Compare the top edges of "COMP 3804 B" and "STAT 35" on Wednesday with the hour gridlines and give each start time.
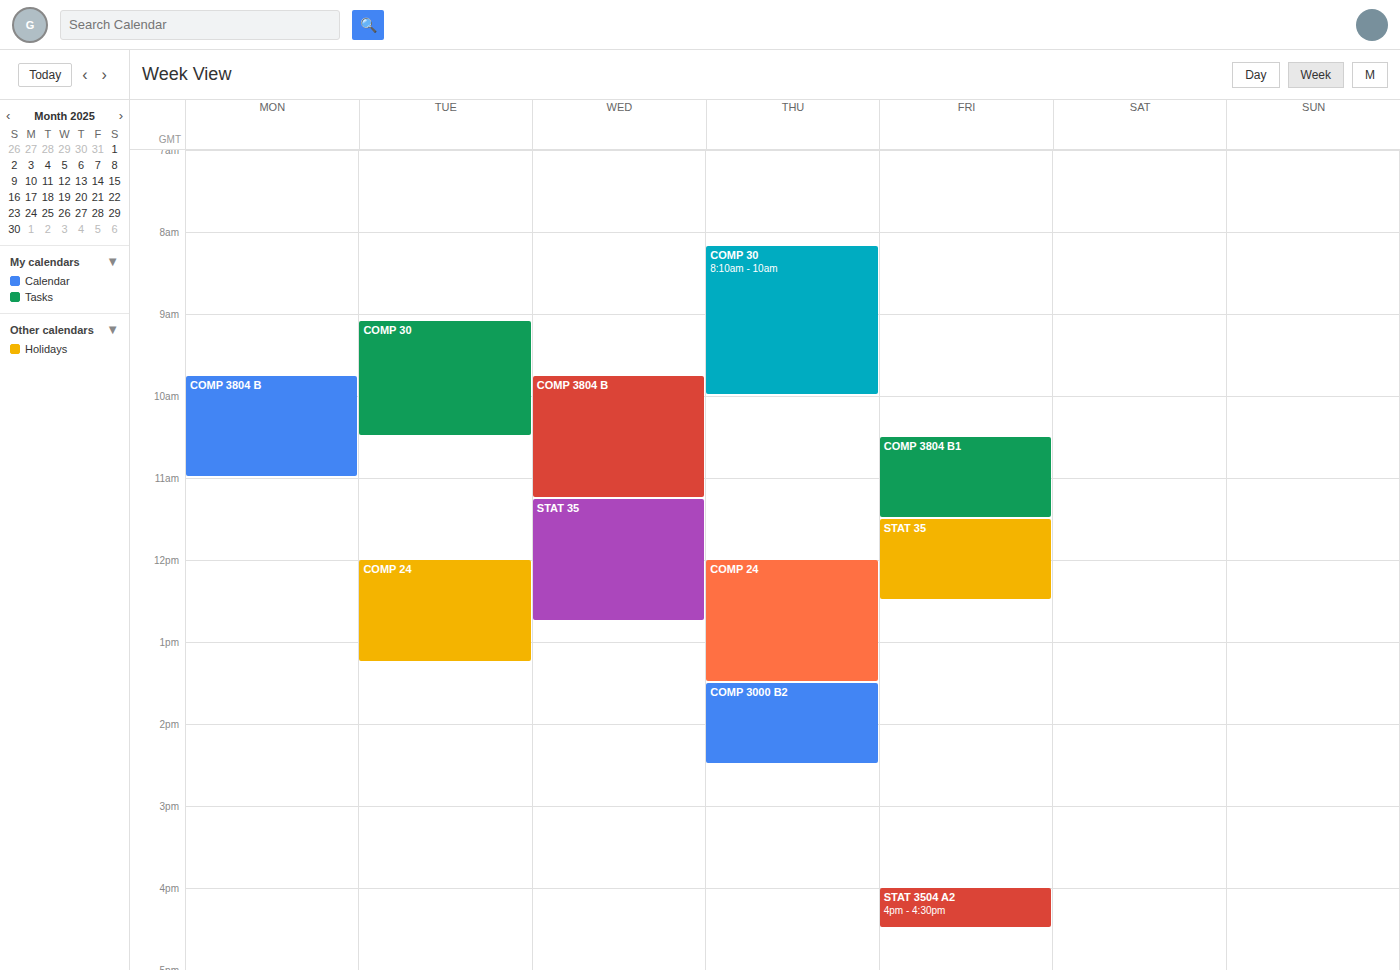
"COMP 3804 B": 9:45 AM, neither: three quarters of the way from the 9 AM line to the 10 AM line. "STAT 35": 11:15 AM, neither: a quarter of the way from the 11 AM line to the 12 PM line.